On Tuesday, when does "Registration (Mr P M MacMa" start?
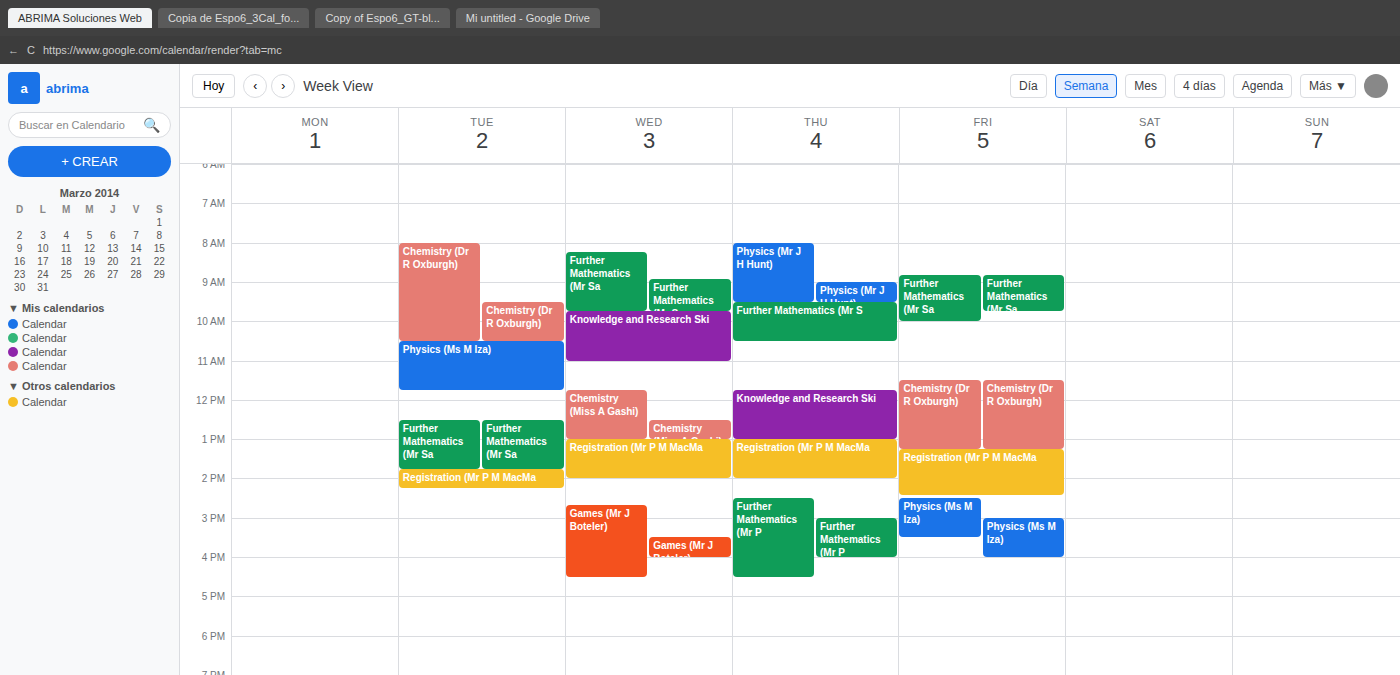
1:45 PM